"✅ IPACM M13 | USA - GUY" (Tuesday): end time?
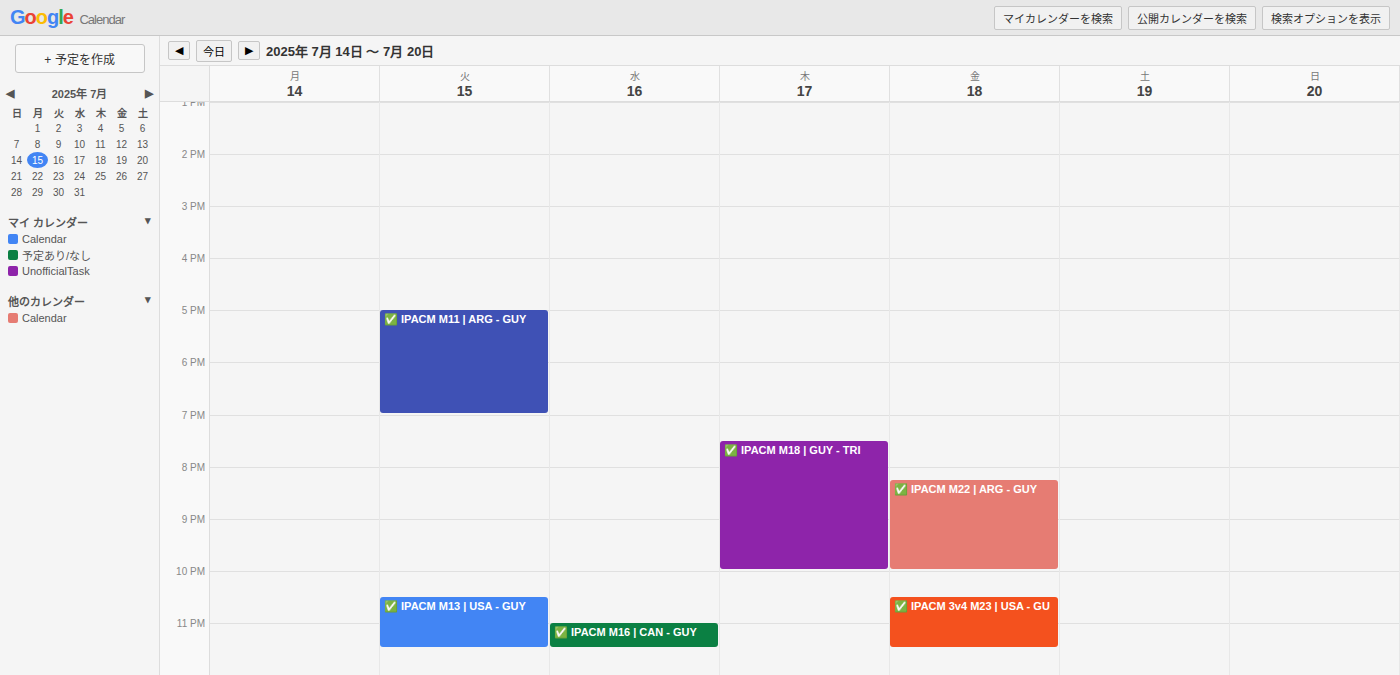
11:30 PM